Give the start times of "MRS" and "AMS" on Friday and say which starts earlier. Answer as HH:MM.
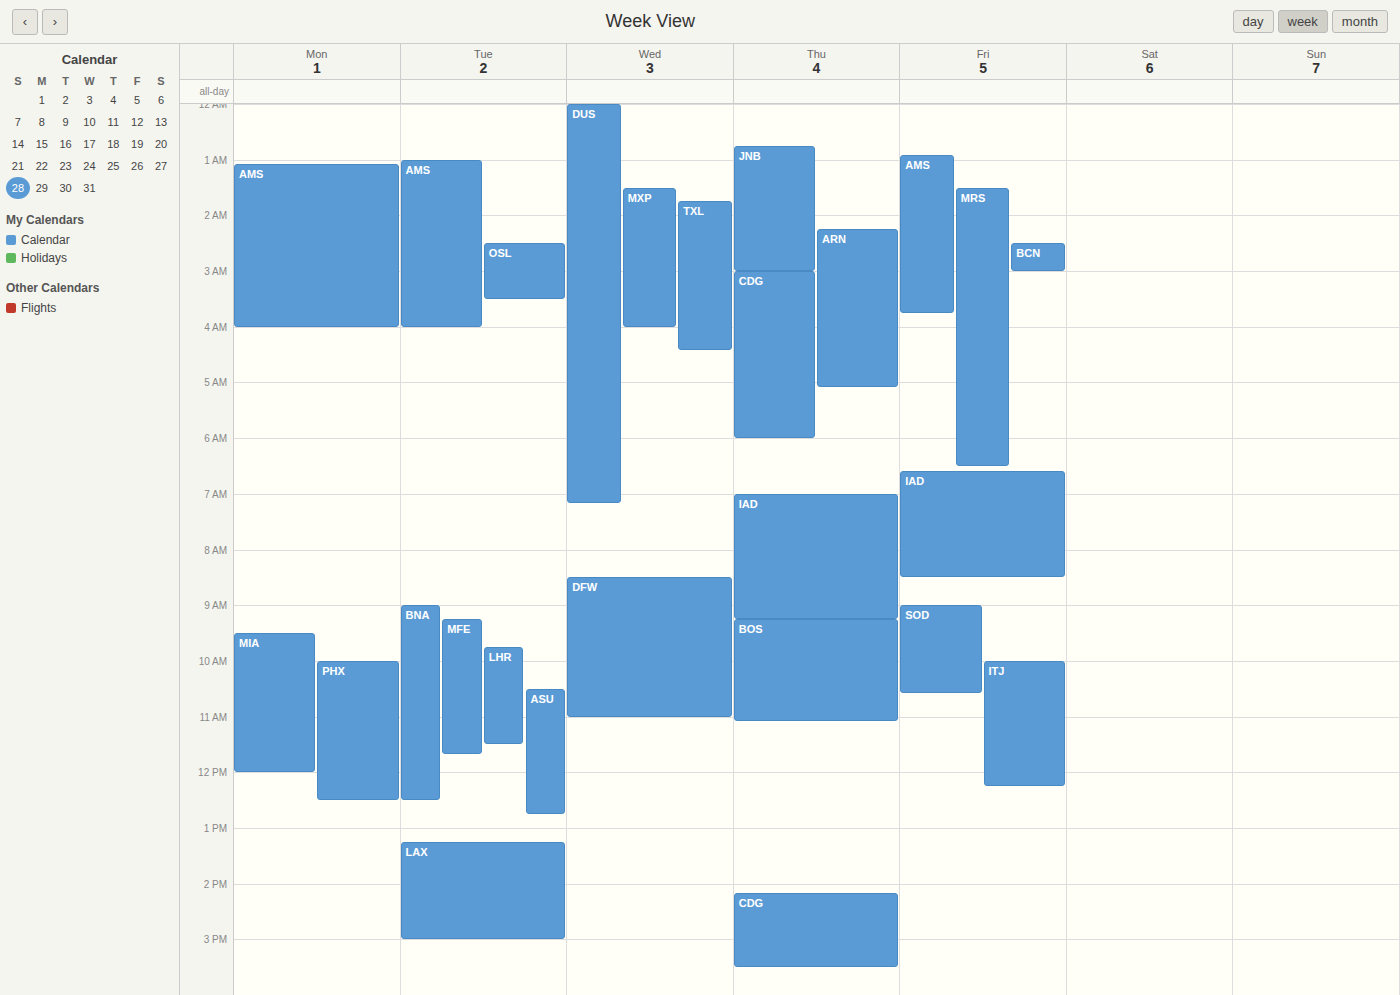
"AMS" 00:55; "MRS" 01:30.